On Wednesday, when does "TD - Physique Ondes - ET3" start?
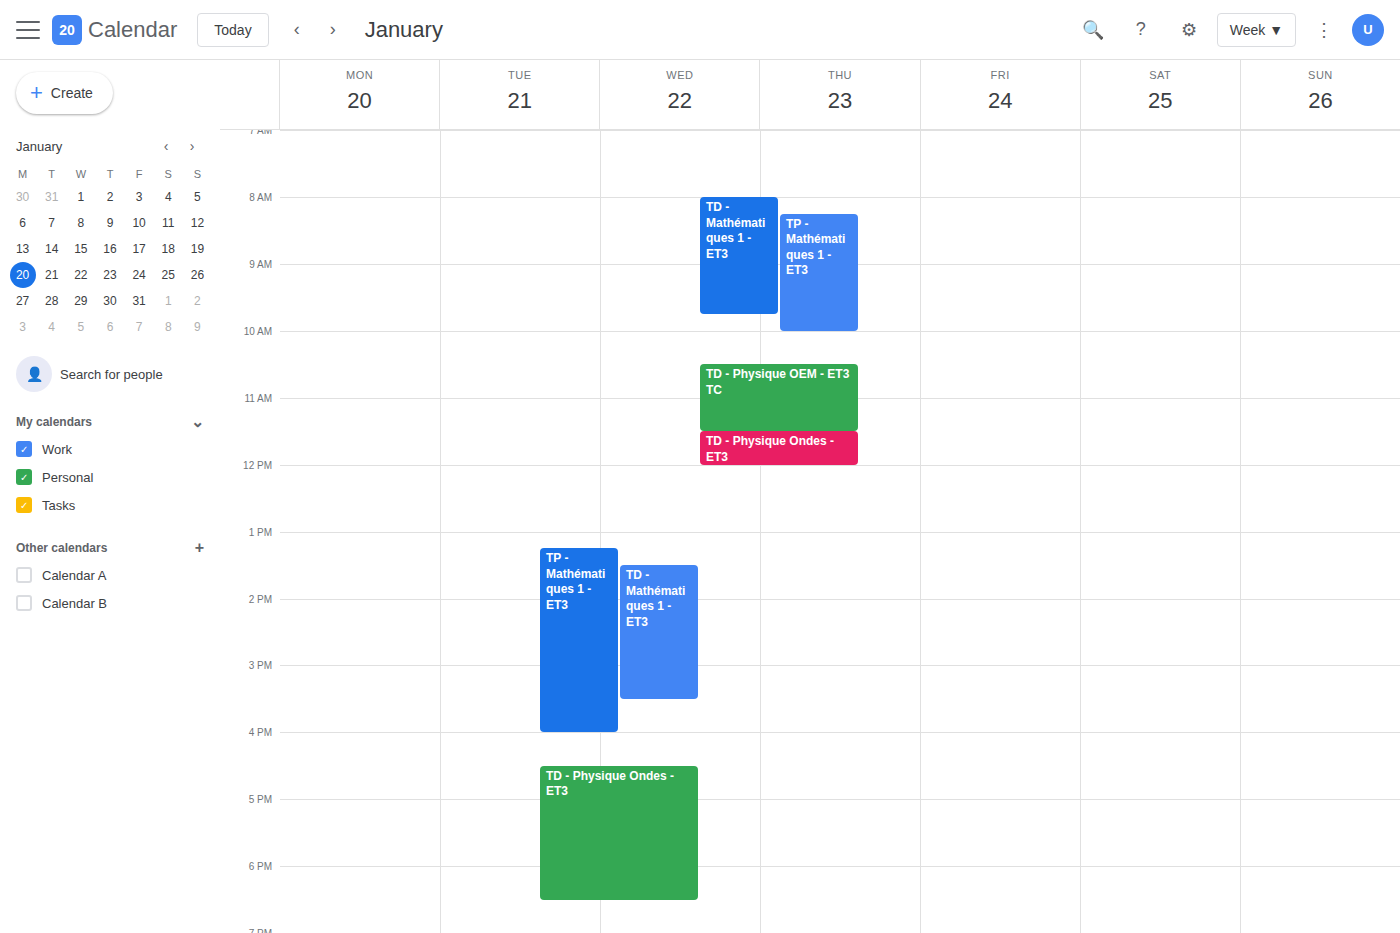
4:30 PM